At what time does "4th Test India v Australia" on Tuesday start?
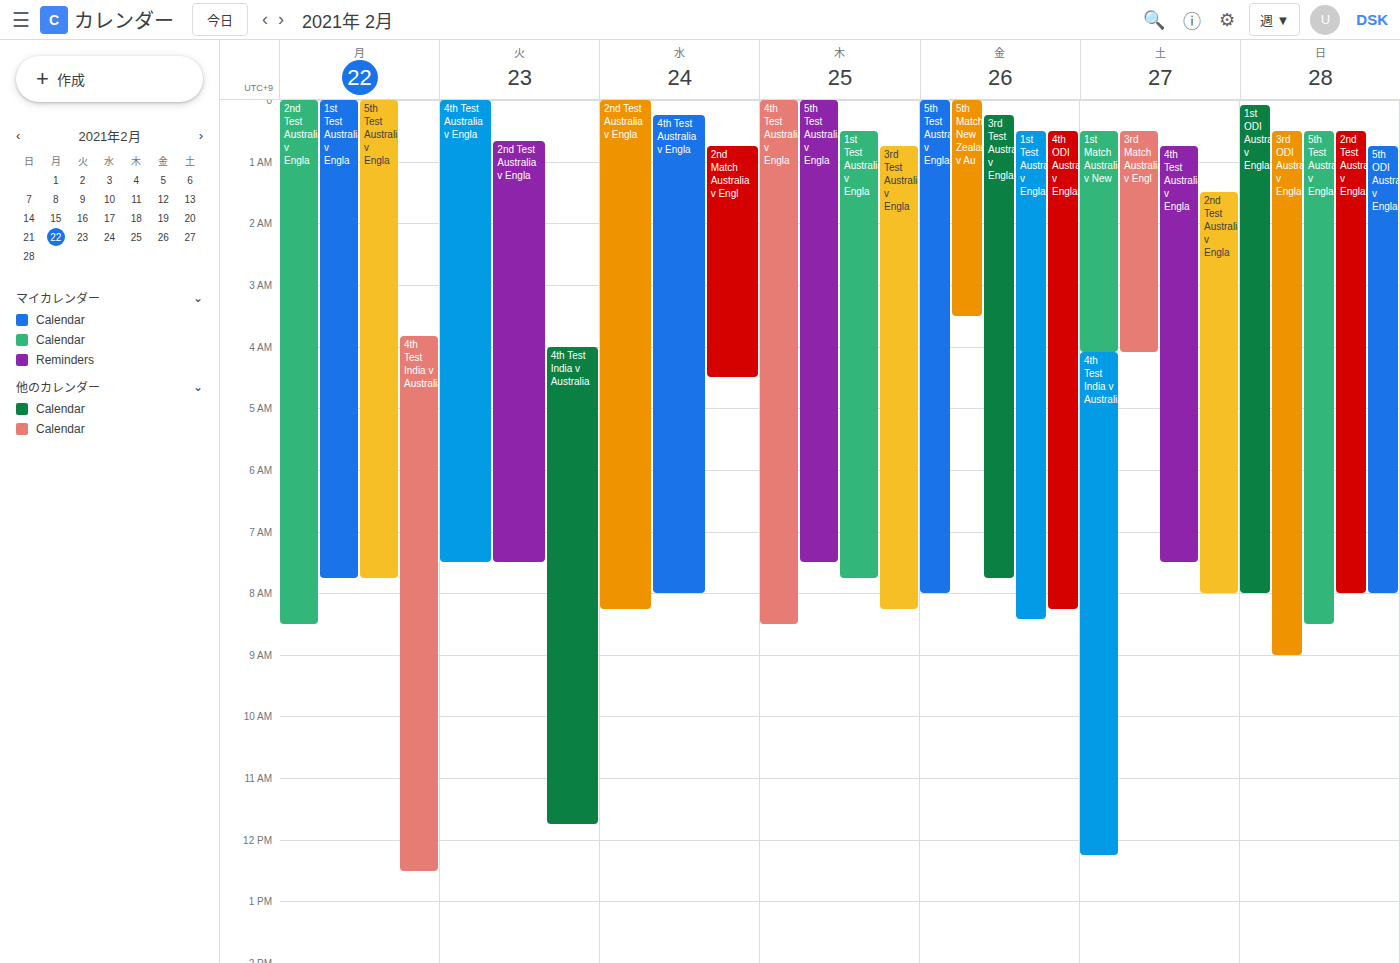
4:00 AM